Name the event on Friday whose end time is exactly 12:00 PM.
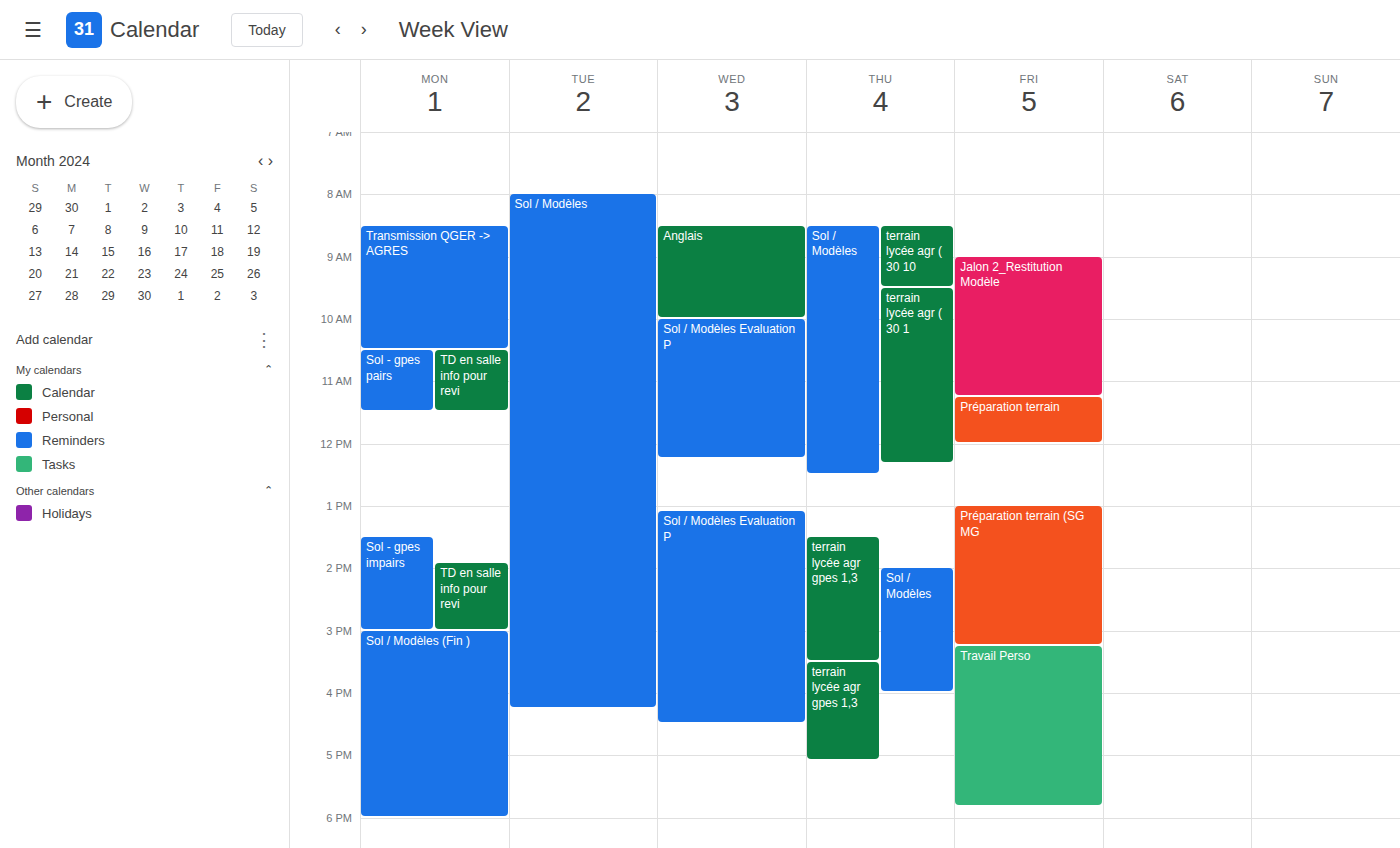
"Préparation terrain"